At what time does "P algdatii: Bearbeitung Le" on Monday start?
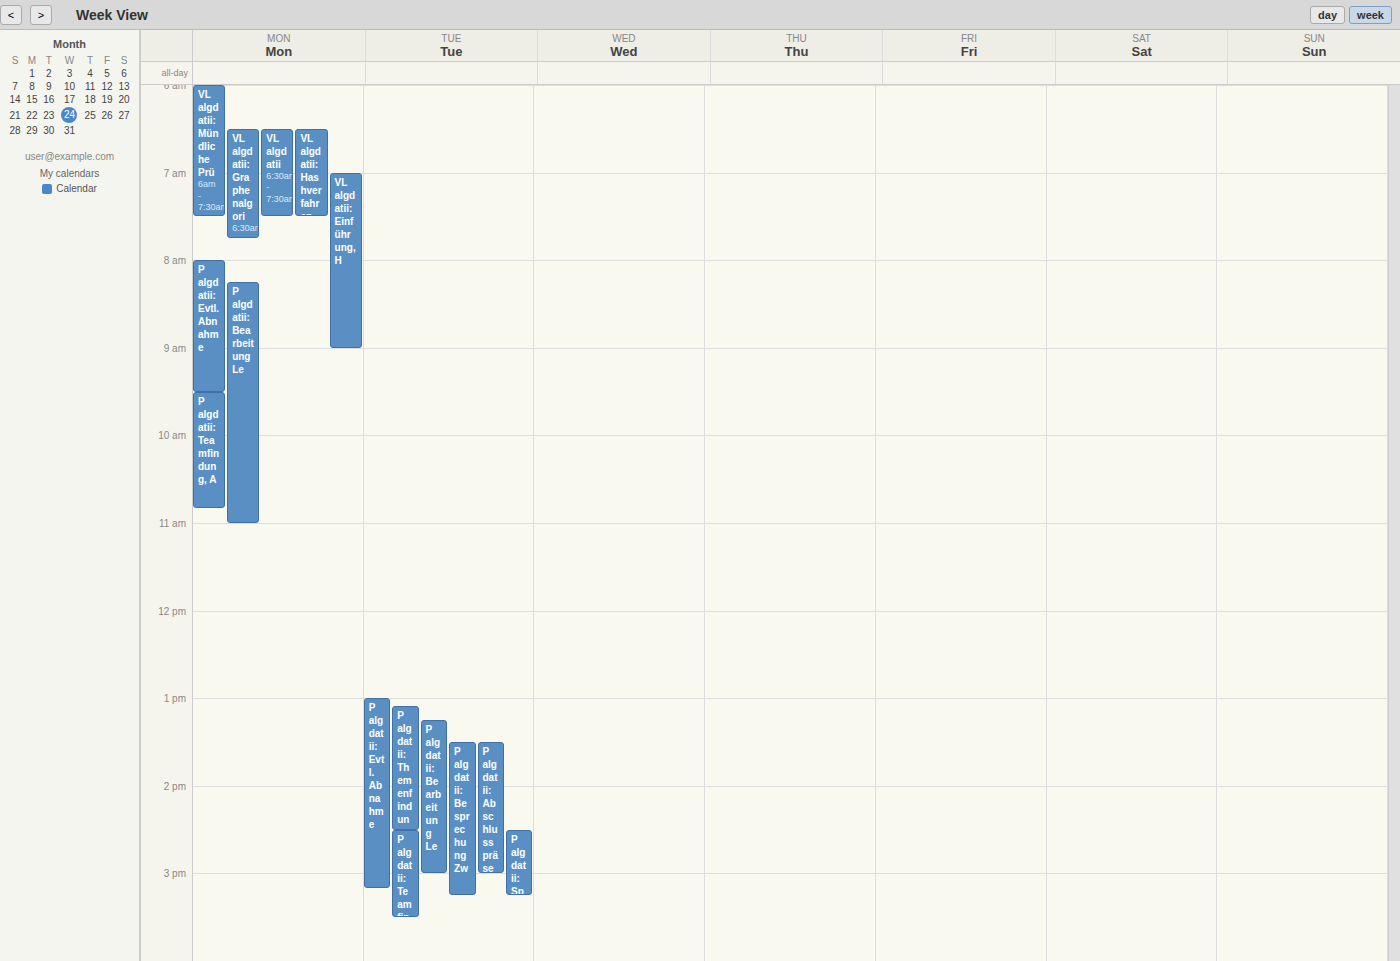
08:15